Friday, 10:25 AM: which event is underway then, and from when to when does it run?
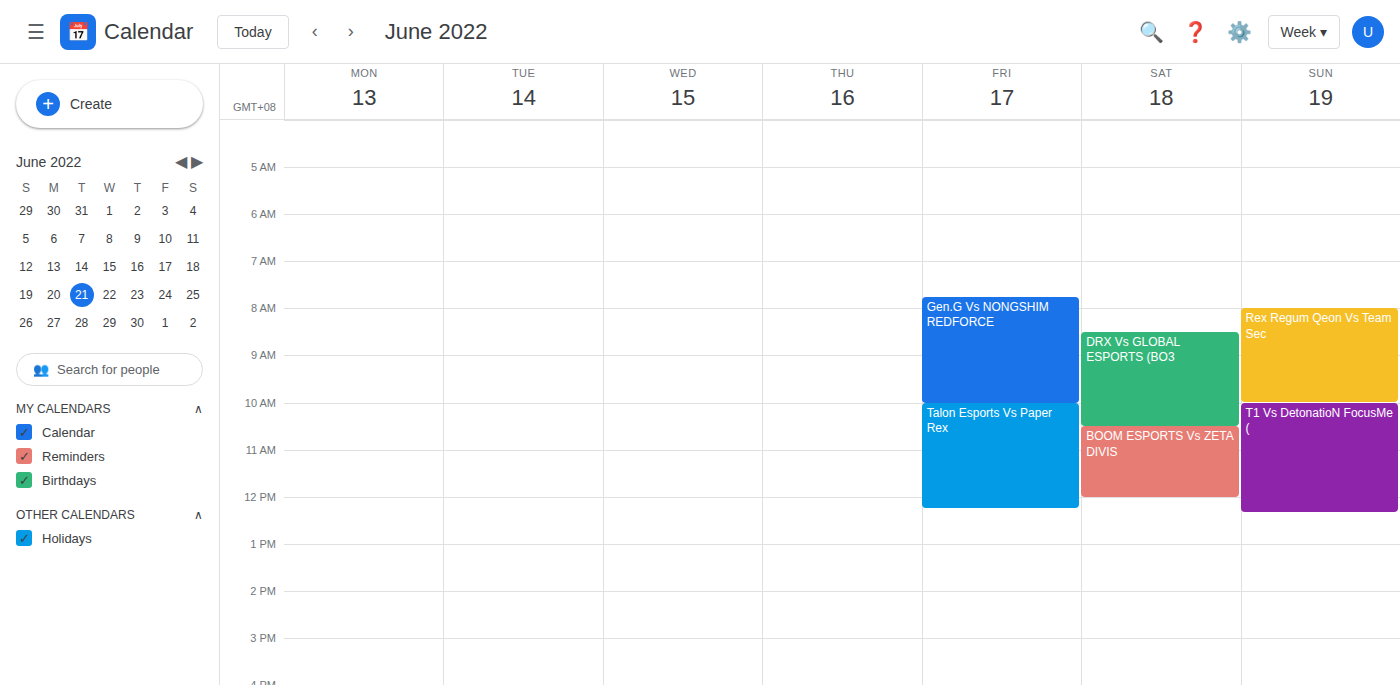
"Talon Esports Vs Paper Rex", 10:00 AM to 12:15 PM